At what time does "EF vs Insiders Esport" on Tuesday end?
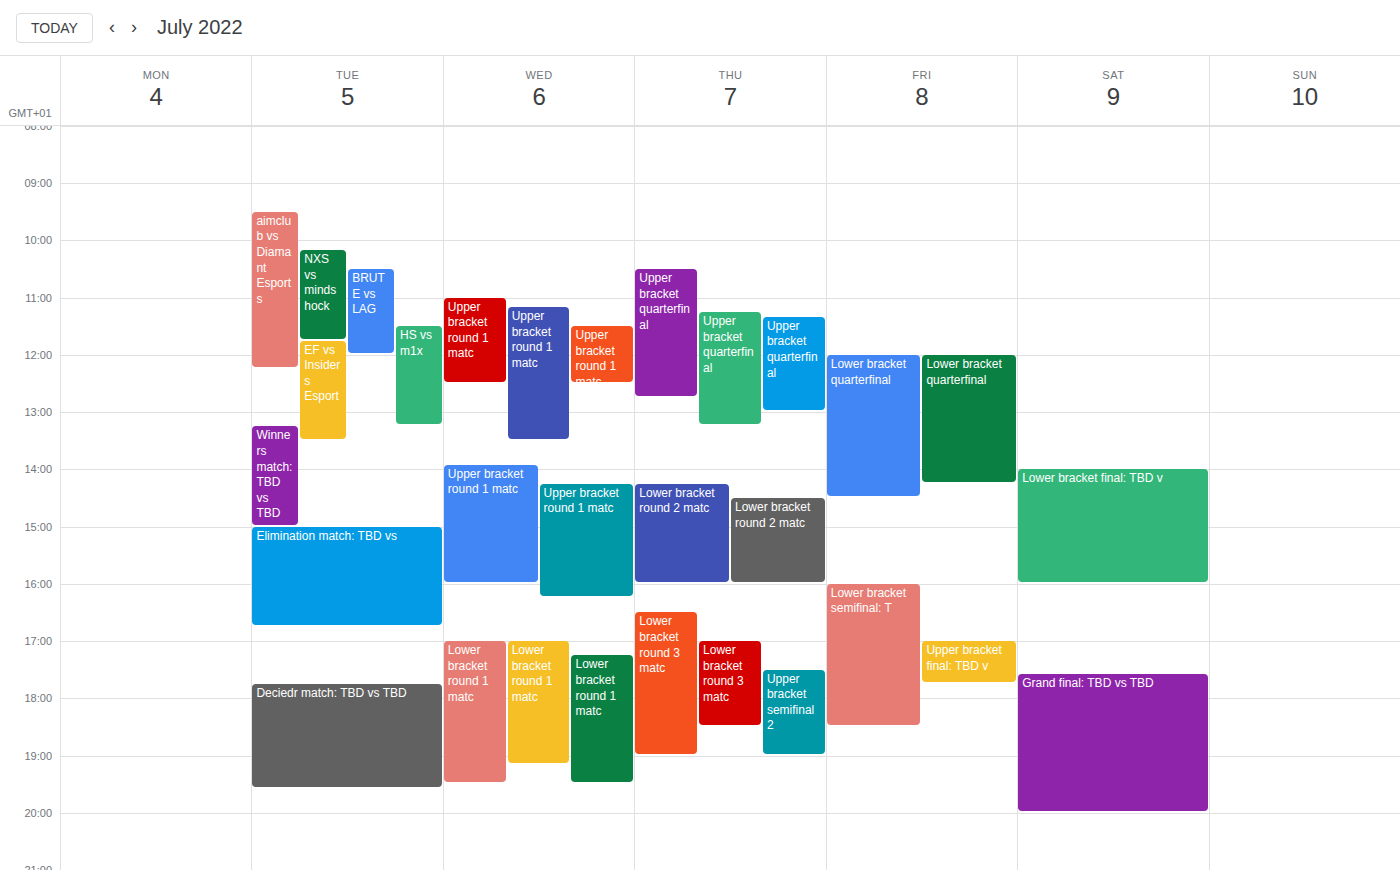
1:30 PM